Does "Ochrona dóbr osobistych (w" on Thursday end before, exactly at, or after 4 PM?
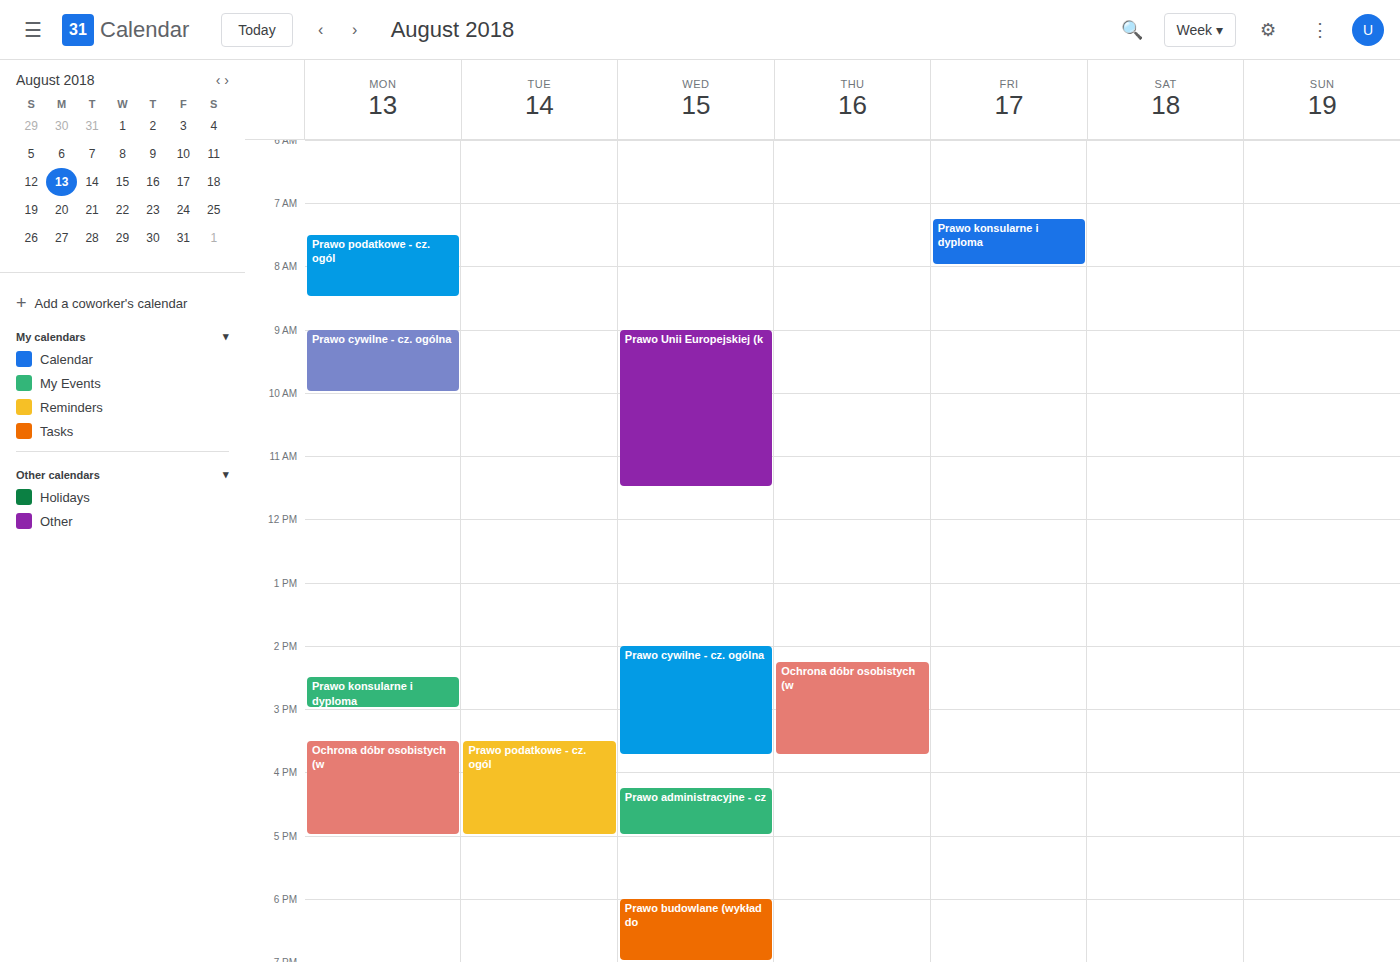
3:45 PM -- before 4 PM, 15 minutes above the 4 PM line.